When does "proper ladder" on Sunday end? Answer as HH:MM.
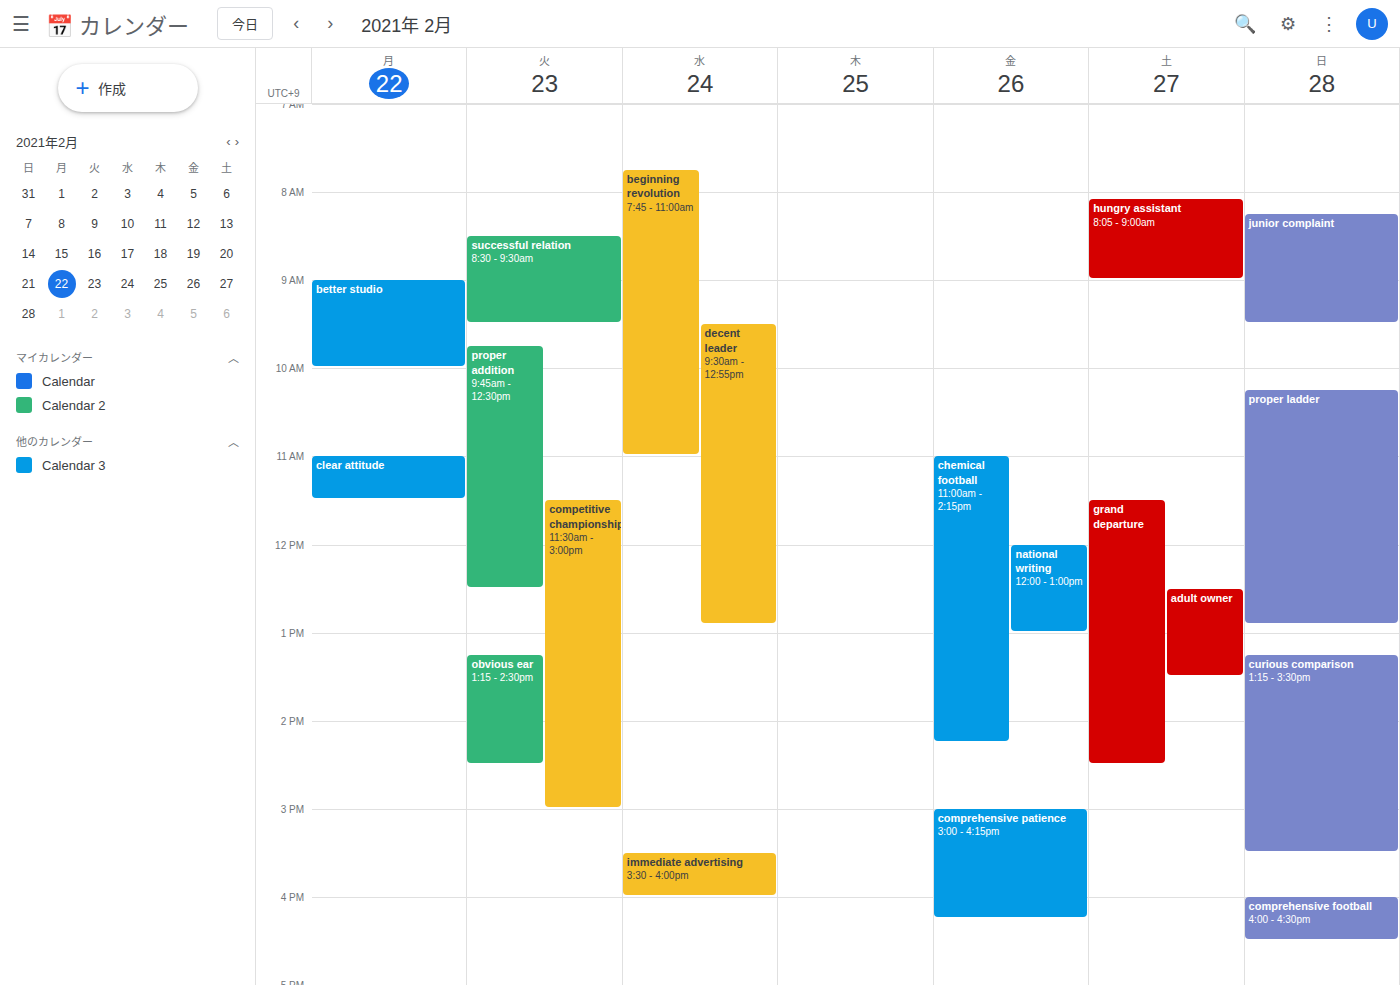
12:55